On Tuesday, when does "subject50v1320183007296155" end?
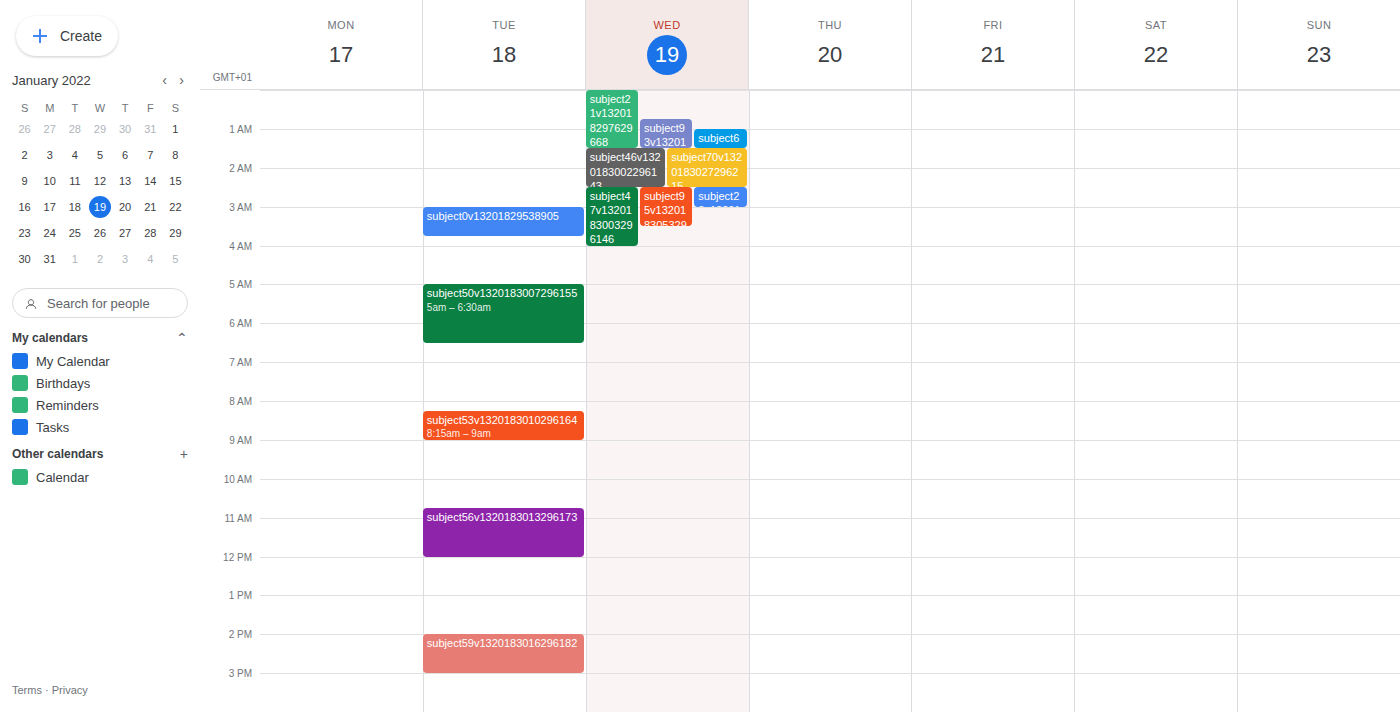
6:30 AM